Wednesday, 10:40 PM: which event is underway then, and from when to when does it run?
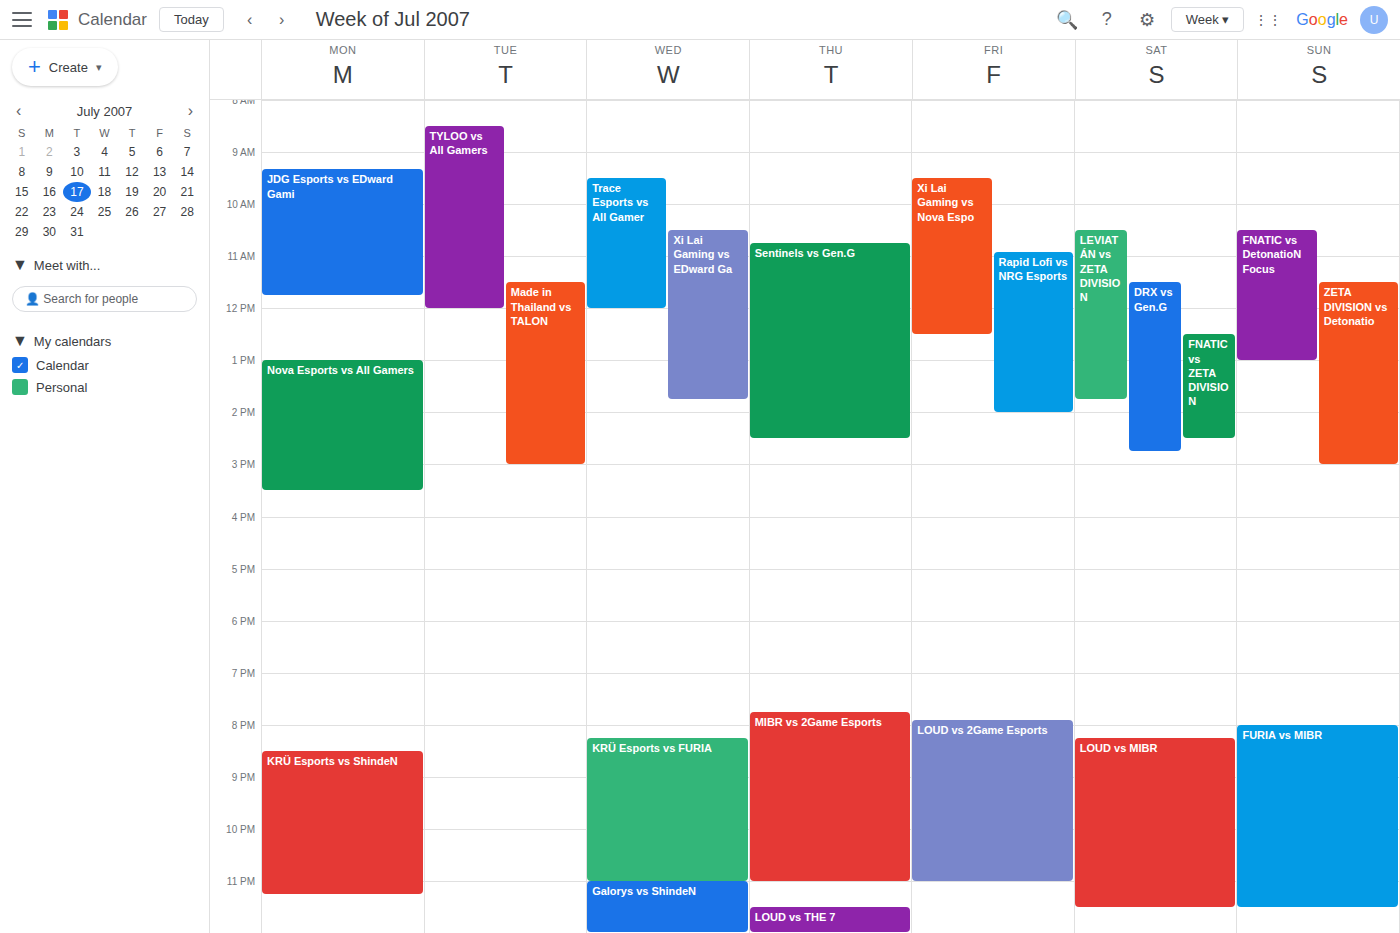
"KRÜ Esports vs FURIA", 8:15 PM to 11:00 PM